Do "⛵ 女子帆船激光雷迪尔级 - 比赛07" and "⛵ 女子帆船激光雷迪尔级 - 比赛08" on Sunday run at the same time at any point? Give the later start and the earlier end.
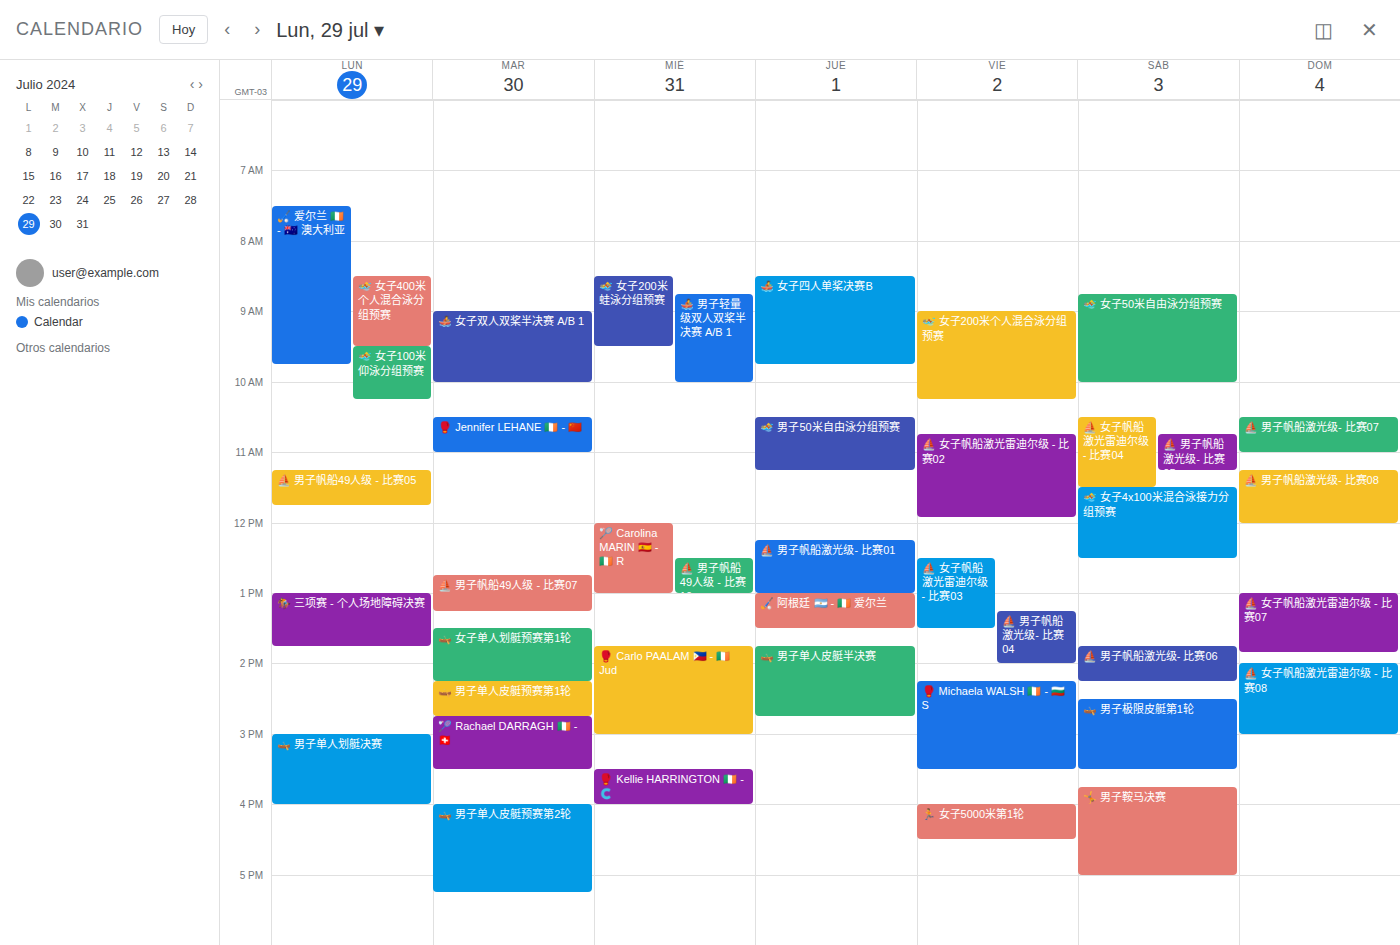
"⛵ 女子帆船激光雷迪尔级 - 比赛07" ends at 1:50 PM and "⛵ 女子帆船激光雷迪尔级 - 比赛08" starts at 2:00 PM -- no overlap.